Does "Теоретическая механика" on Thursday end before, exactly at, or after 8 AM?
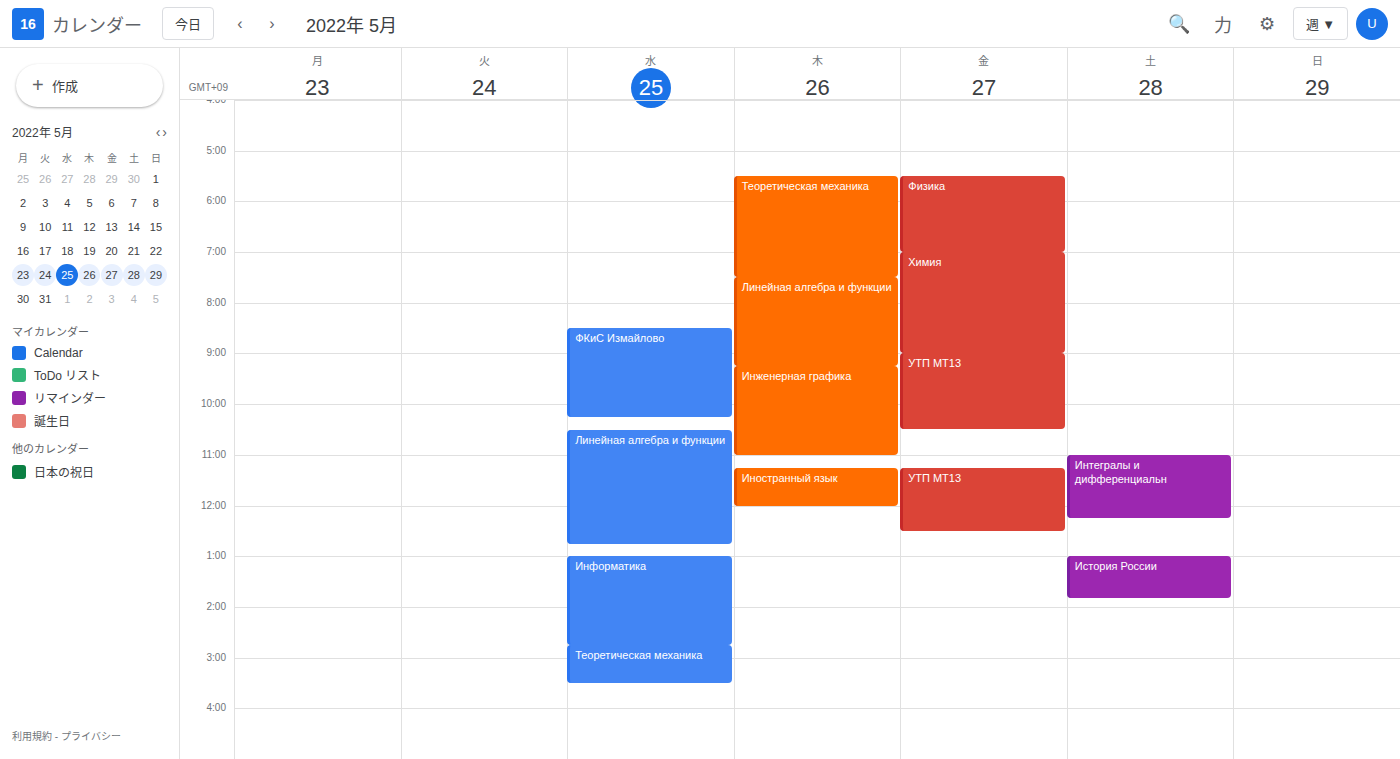
7:30 AM -- before 8 AM, 30 minutes above the 8 AM line.